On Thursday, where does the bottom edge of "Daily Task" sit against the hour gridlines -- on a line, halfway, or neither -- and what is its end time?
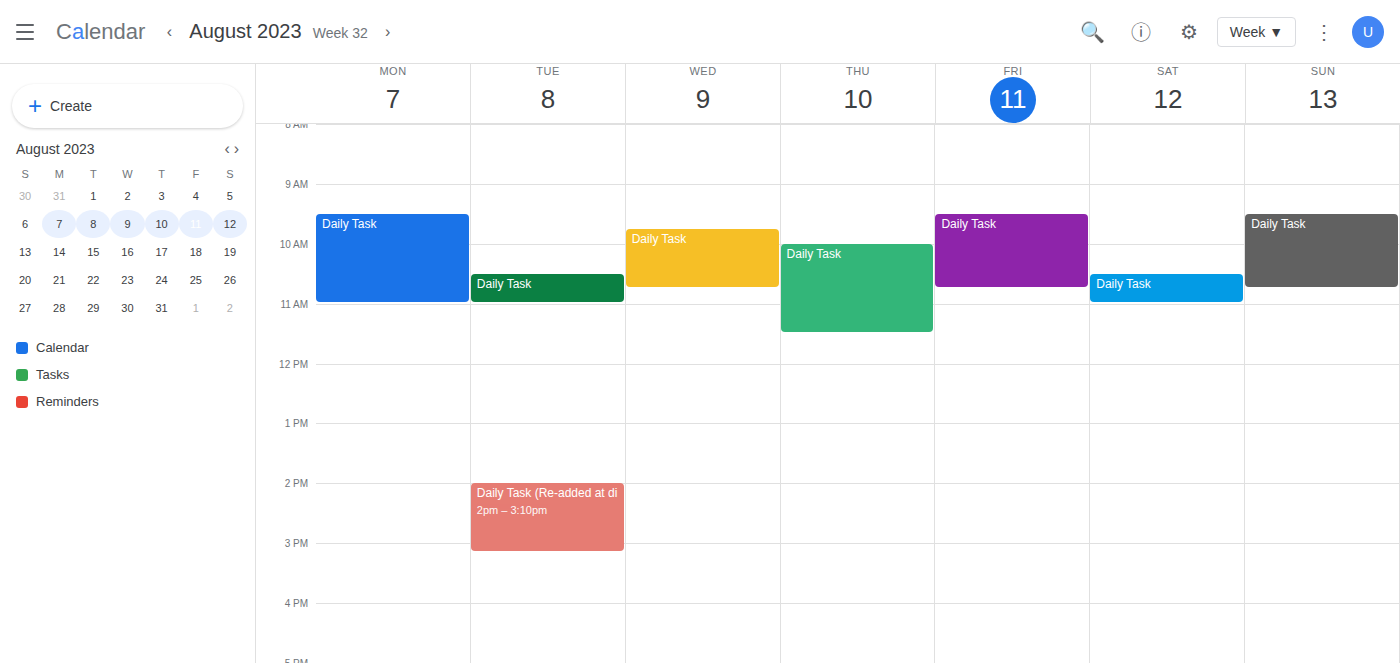
11:30 AM -- halfway between the 11 AM and 12 PM lines.